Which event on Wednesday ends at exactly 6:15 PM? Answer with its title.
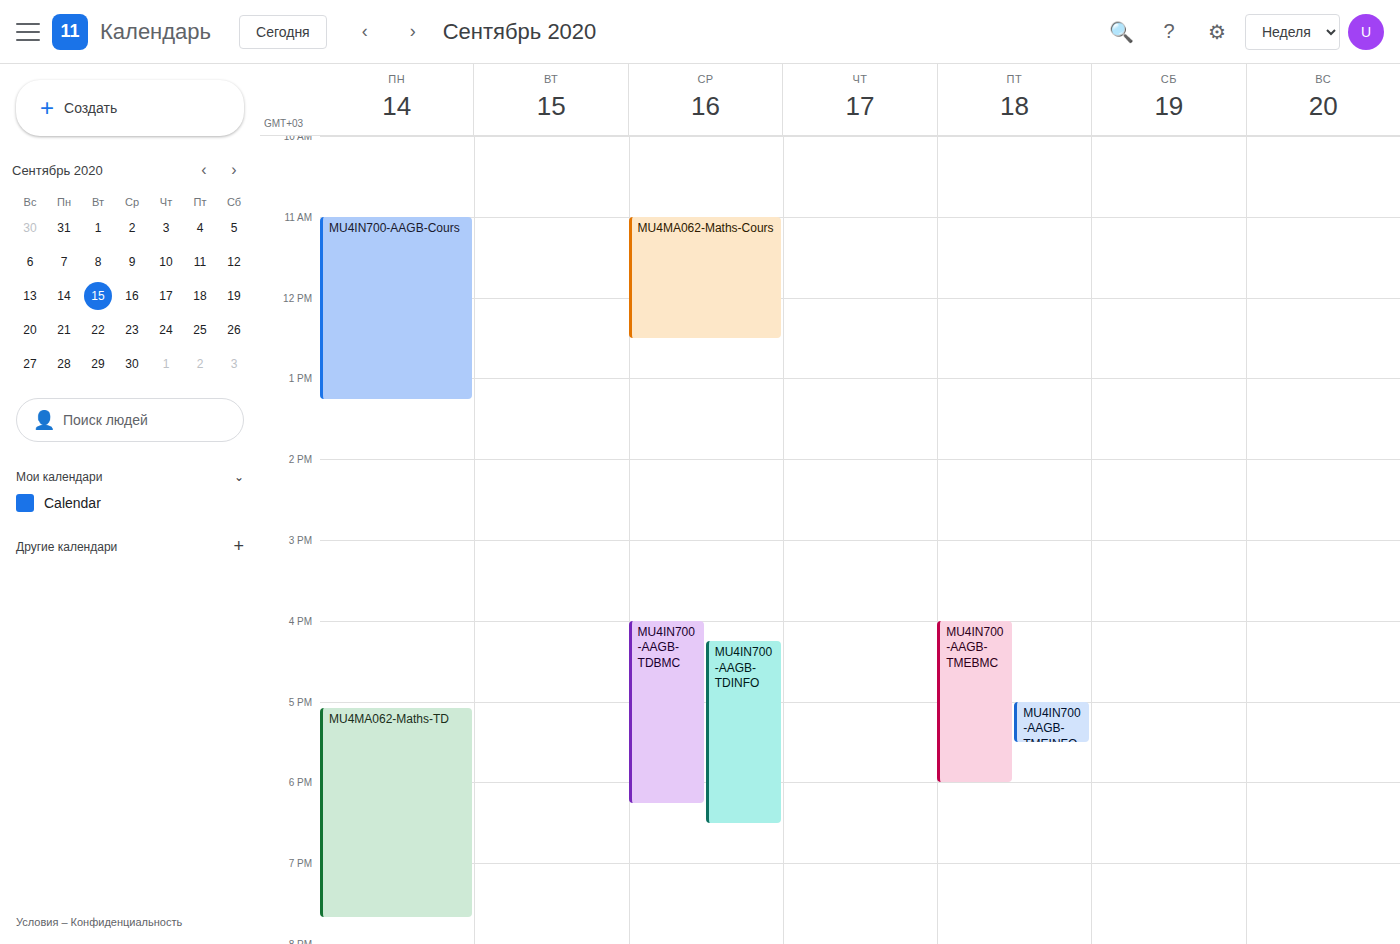
"MU4IN700-AAGB-TDBMC"